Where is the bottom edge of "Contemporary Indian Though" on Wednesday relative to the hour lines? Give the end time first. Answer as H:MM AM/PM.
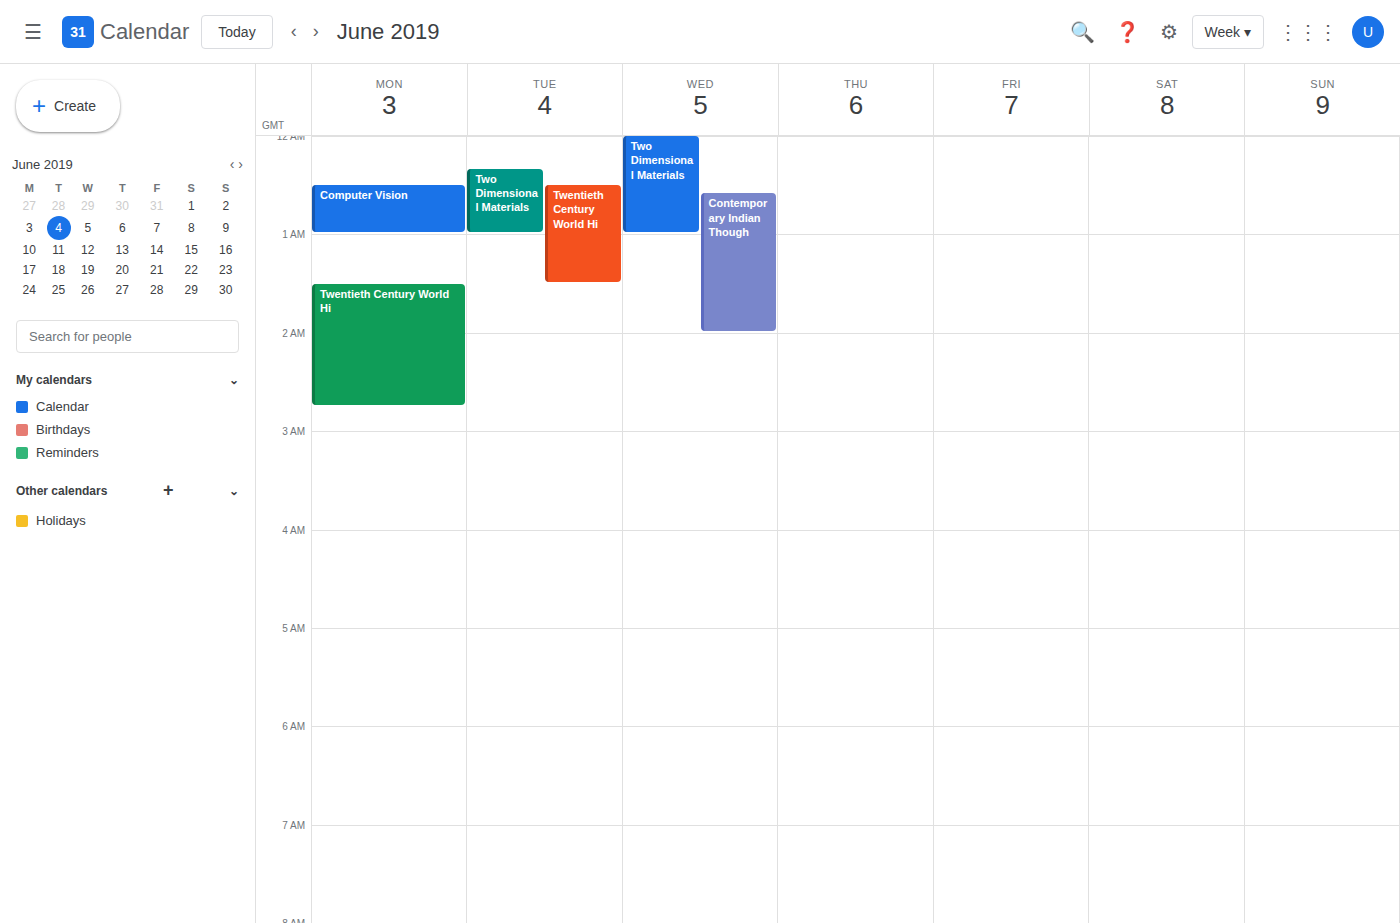
2:00 AM -- exactly on the 2 AM line.